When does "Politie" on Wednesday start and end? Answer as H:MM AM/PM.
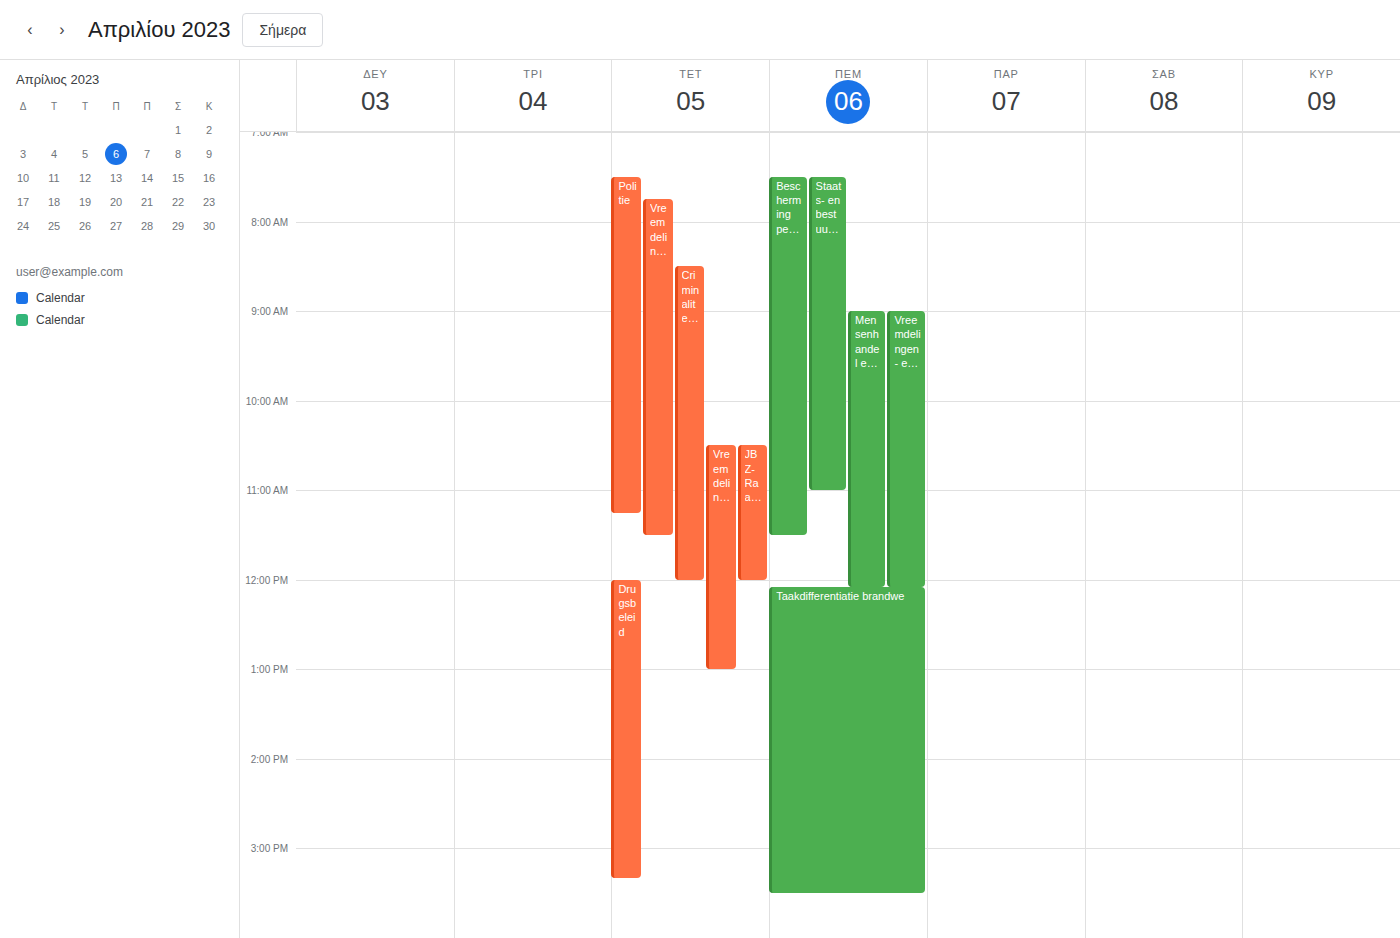
7:30 AM to 11:15 AM